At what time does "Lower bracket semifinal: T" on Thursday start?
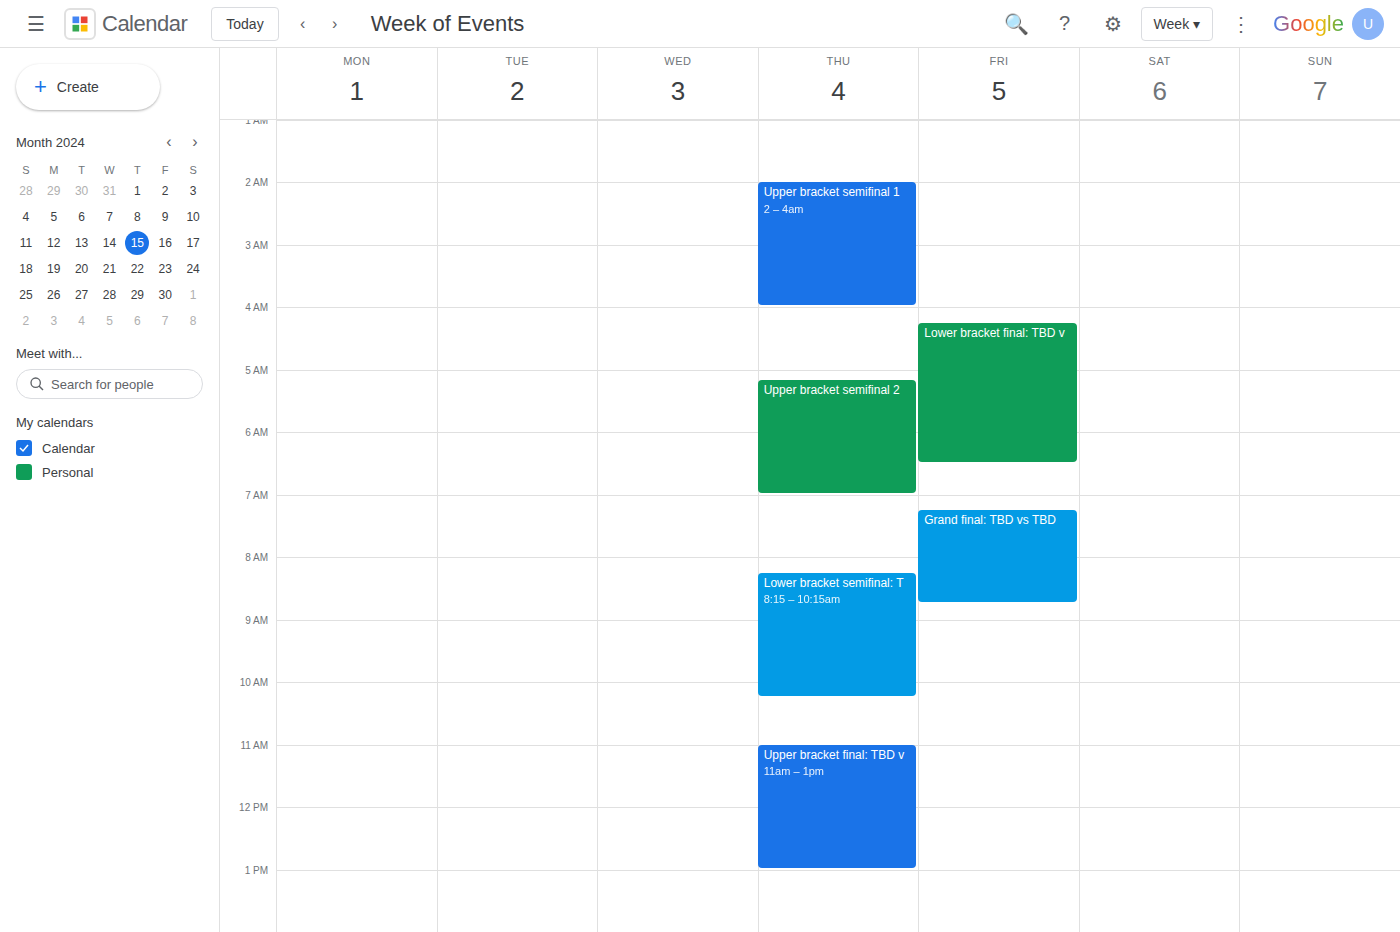
8:15 AM